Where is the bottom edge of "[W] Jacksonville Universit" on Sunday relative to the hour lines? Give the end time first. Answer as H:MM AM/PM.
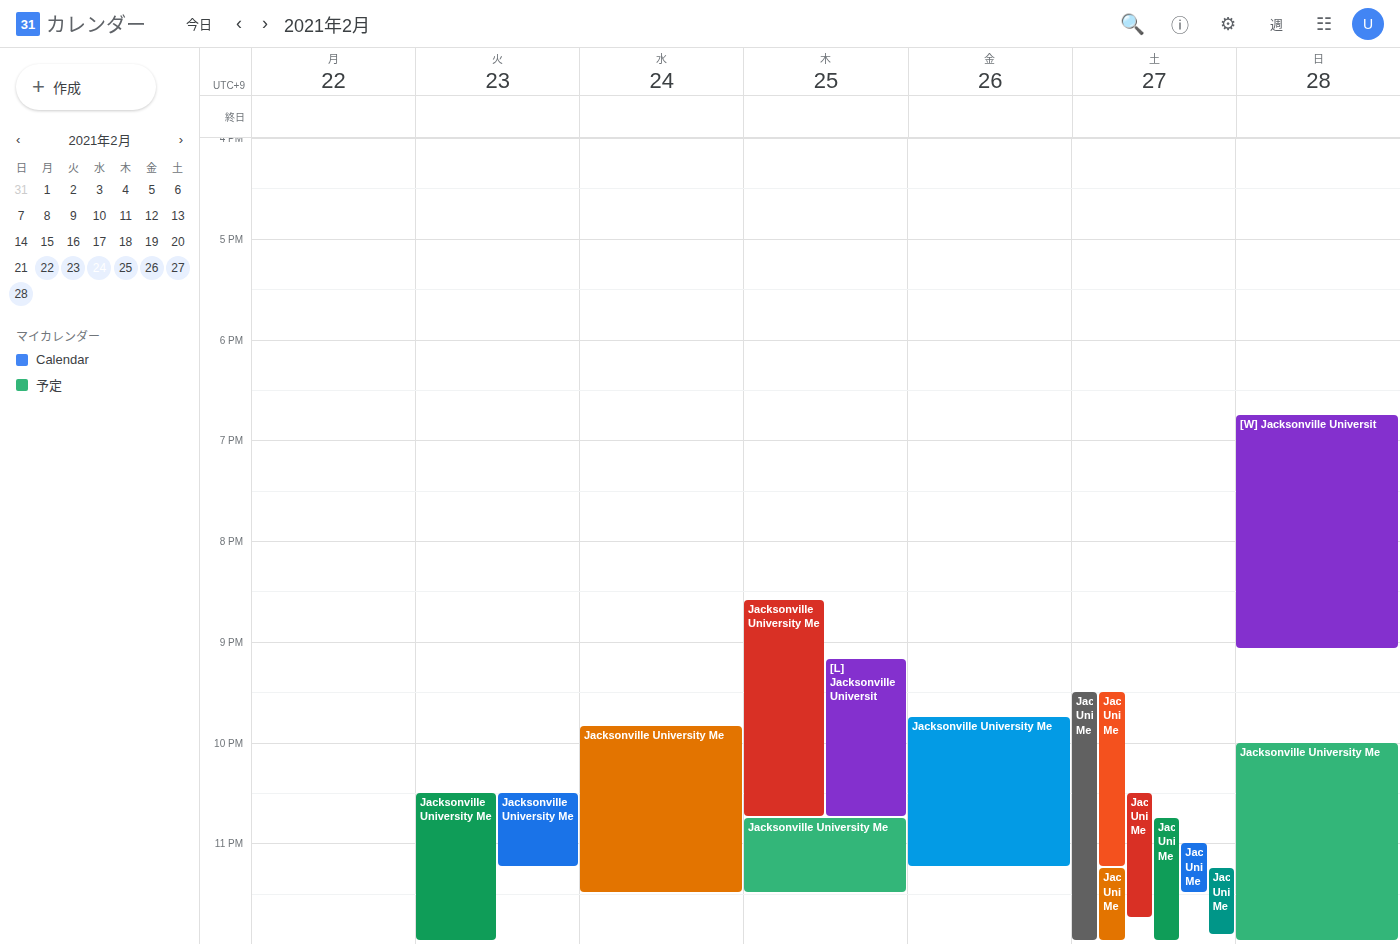
9:05 PM -- neither: 5 minutes below the 9 PM line and 55 minutes above the 10 PM line.